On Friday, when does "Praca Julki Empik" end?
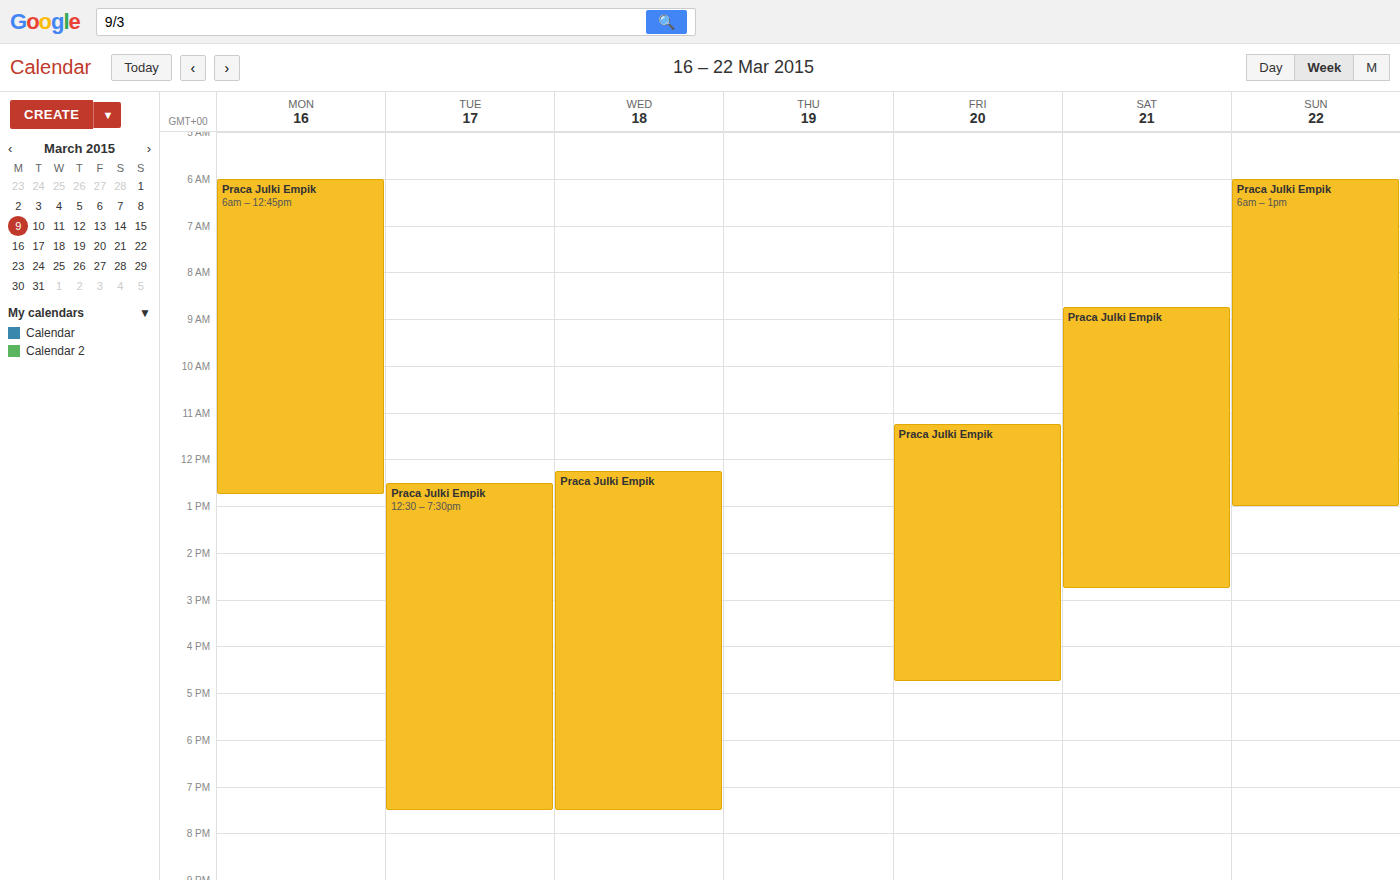
4:45 PM